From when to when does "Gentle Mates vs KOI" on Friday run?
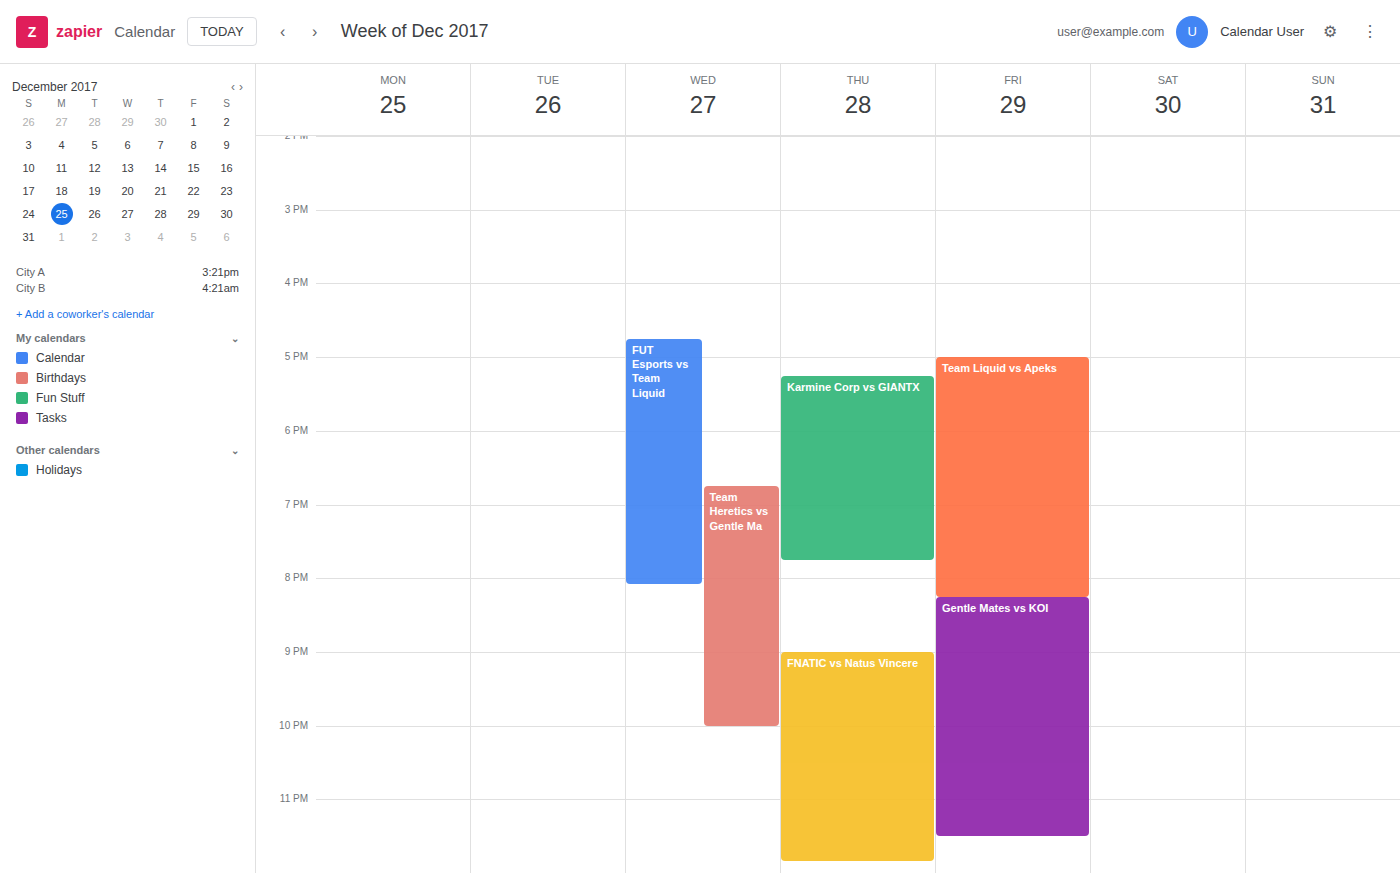
8:15 PM to 11:30 PM